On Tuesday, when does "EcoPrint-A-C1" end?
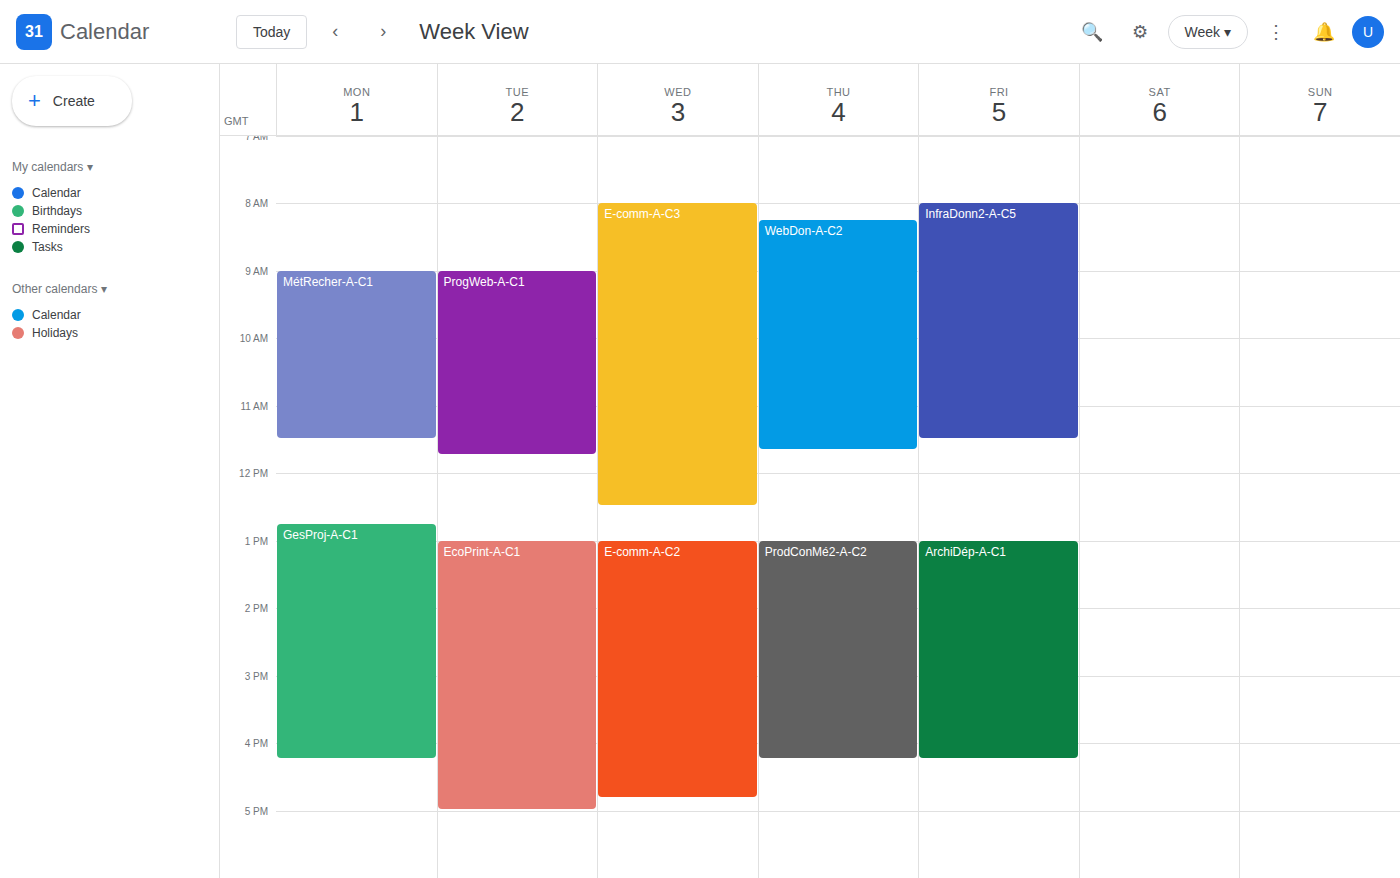
5:00 PM